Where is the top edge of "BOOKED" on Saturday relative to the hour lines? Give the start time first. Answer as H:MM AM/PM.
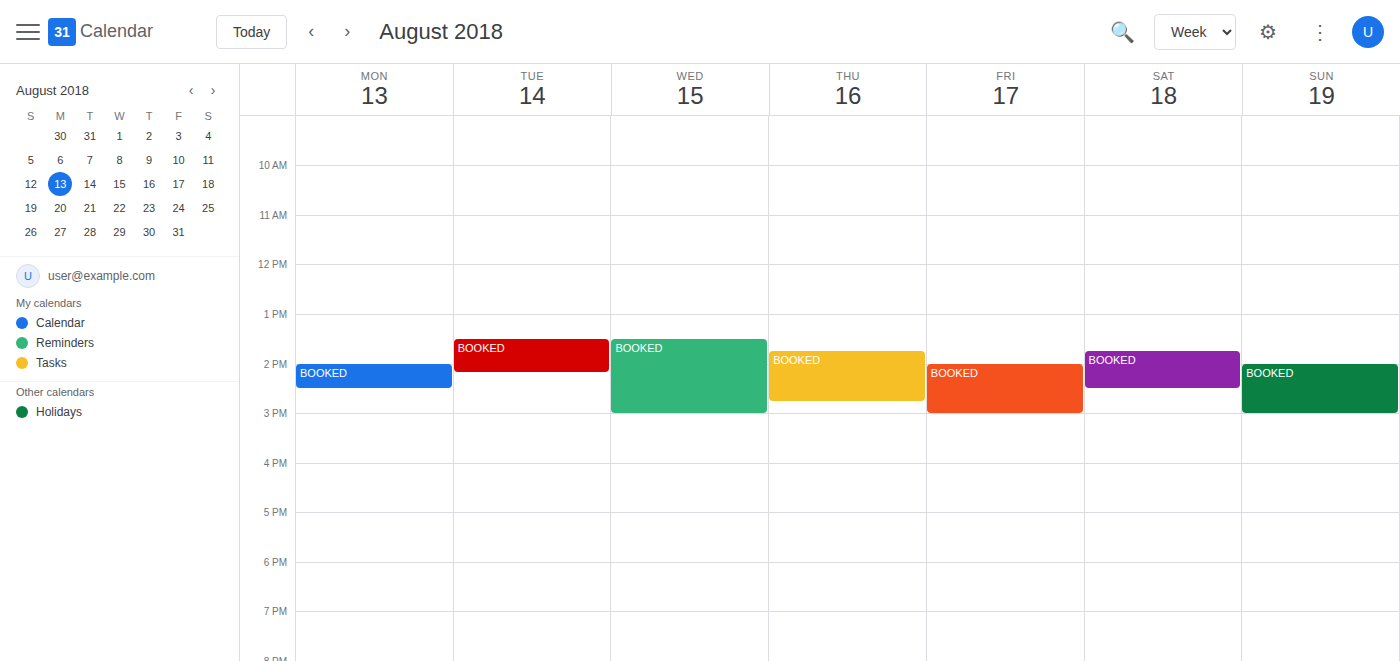
1:45 PM -- neither: three quarters of the way from the 1 PM line to the 2 PM line.